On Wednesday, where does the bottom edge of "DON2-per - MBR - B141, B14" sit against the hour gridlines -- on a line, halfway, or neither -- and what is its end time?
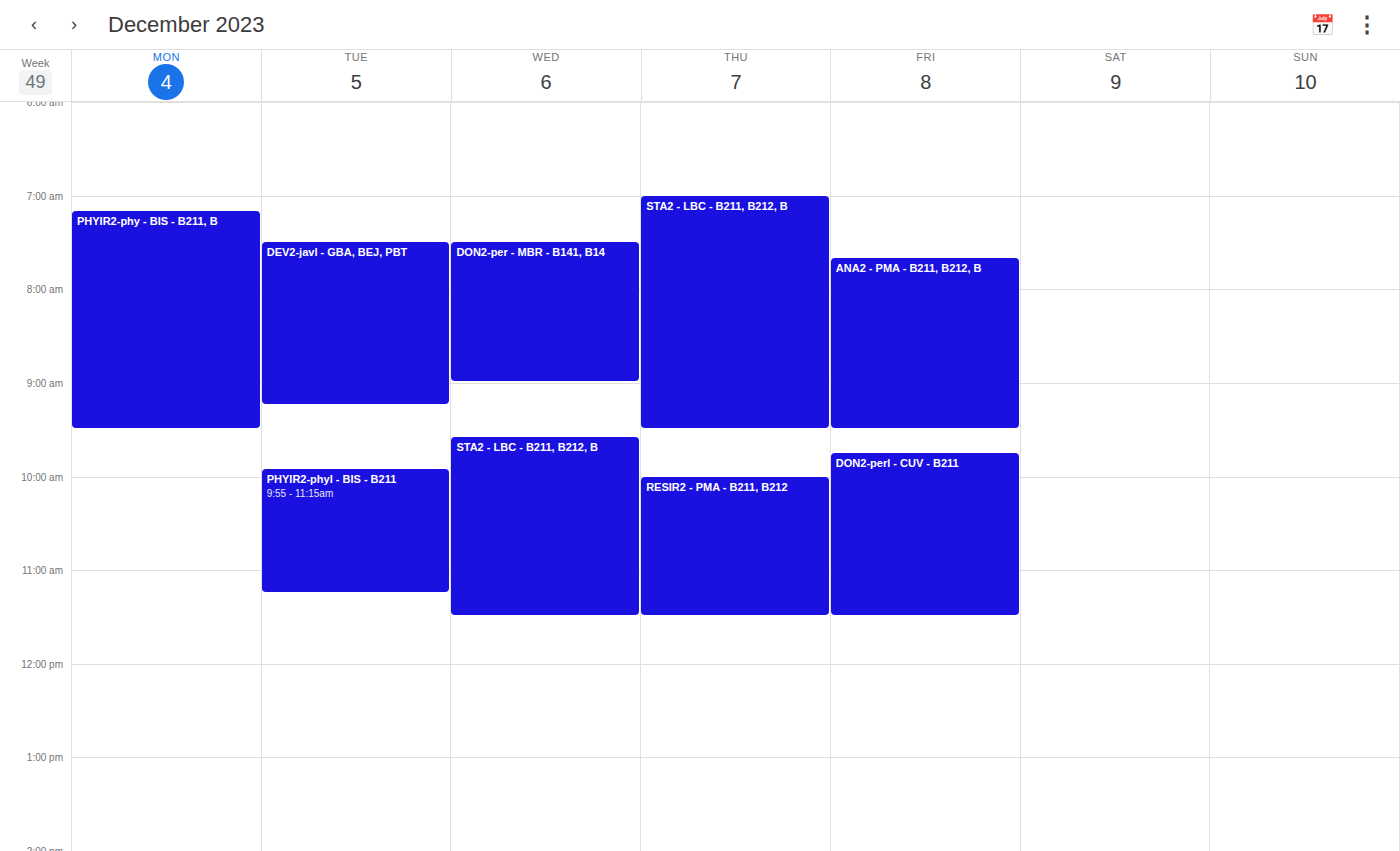
9:00 AM -- exactly on the 9 AM line.